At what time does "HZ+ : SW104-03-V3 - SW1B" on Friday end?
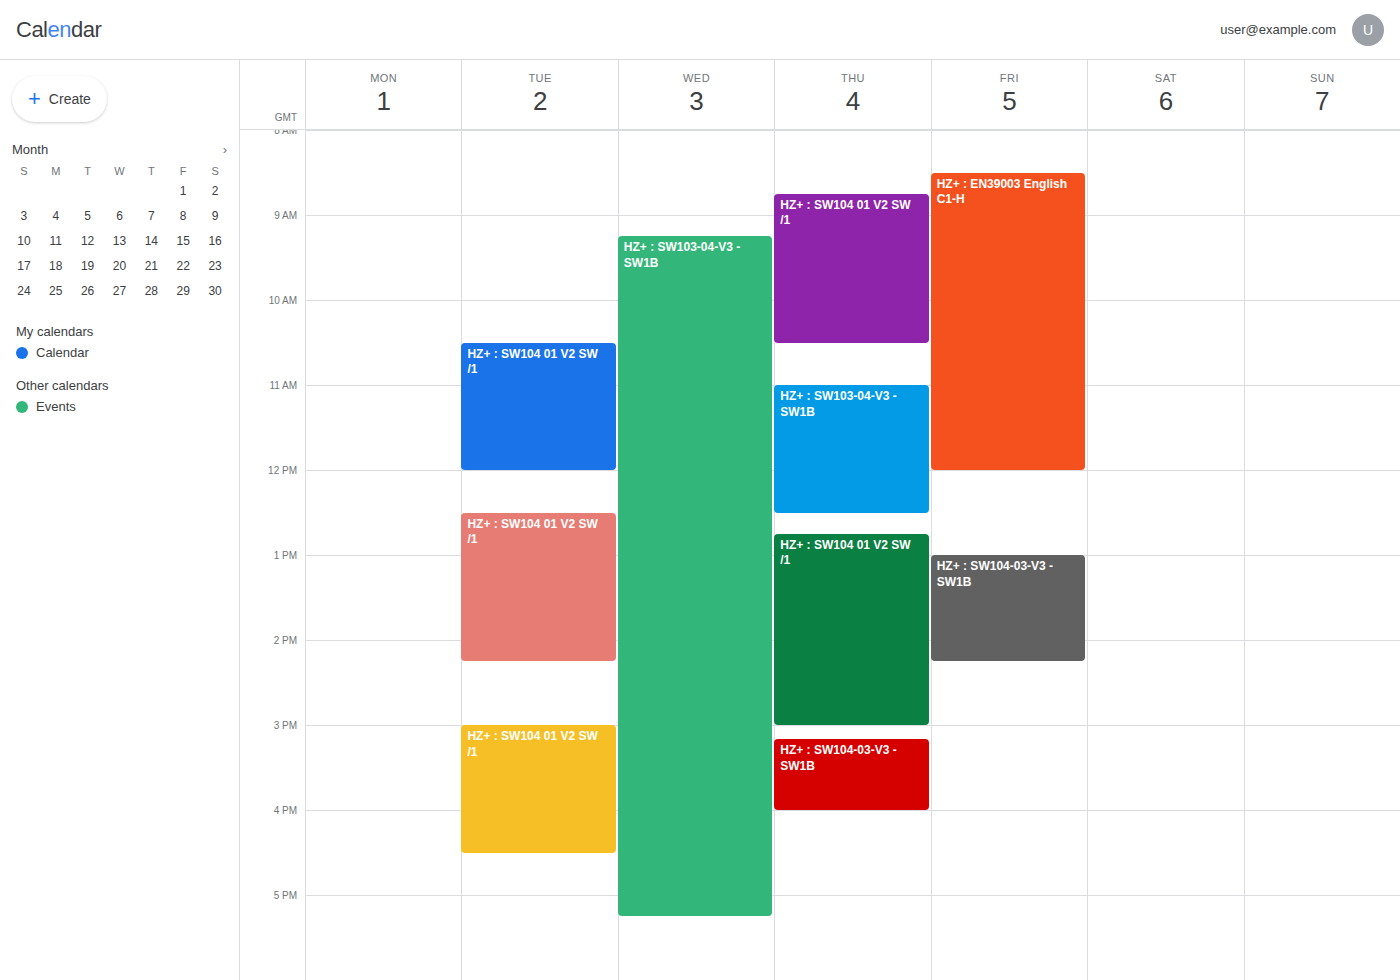
2:15 PM